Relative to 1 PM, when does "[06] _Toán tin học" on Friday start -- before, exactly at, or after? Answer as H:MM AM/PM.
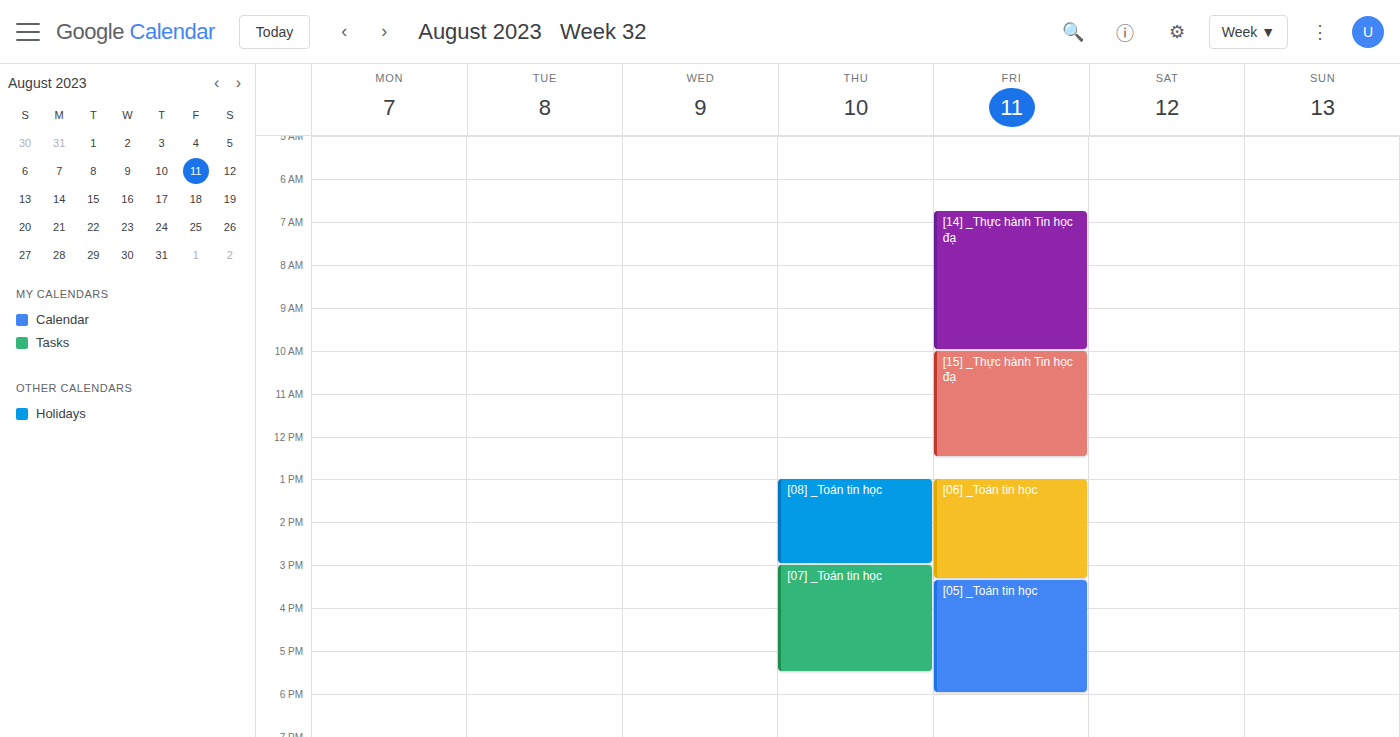
1:00 PM -- exactly at 1 PM, on the 1 PM line.